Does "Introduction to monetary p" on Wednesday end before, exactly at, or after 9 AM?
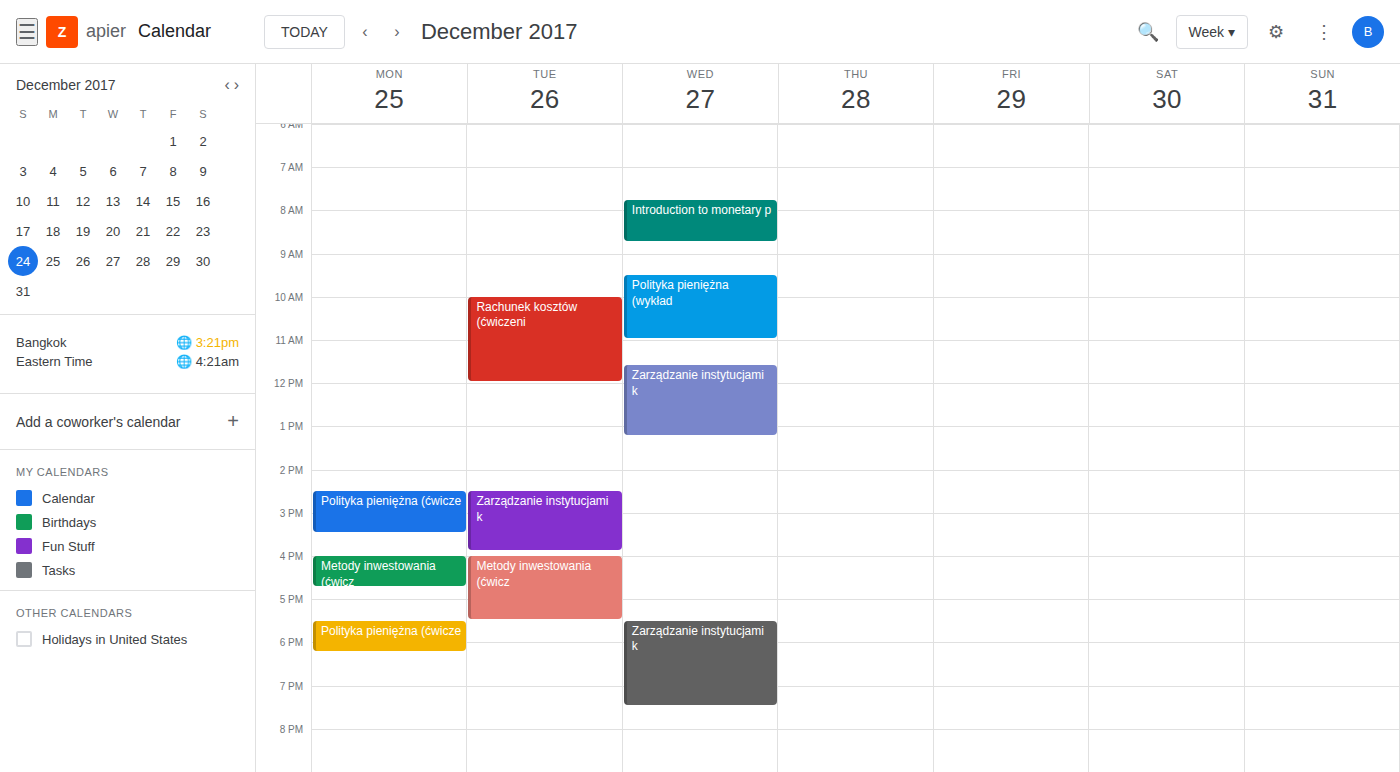
8:45 AM -- before 9 AM, 15 minutes above the 9 AM line.